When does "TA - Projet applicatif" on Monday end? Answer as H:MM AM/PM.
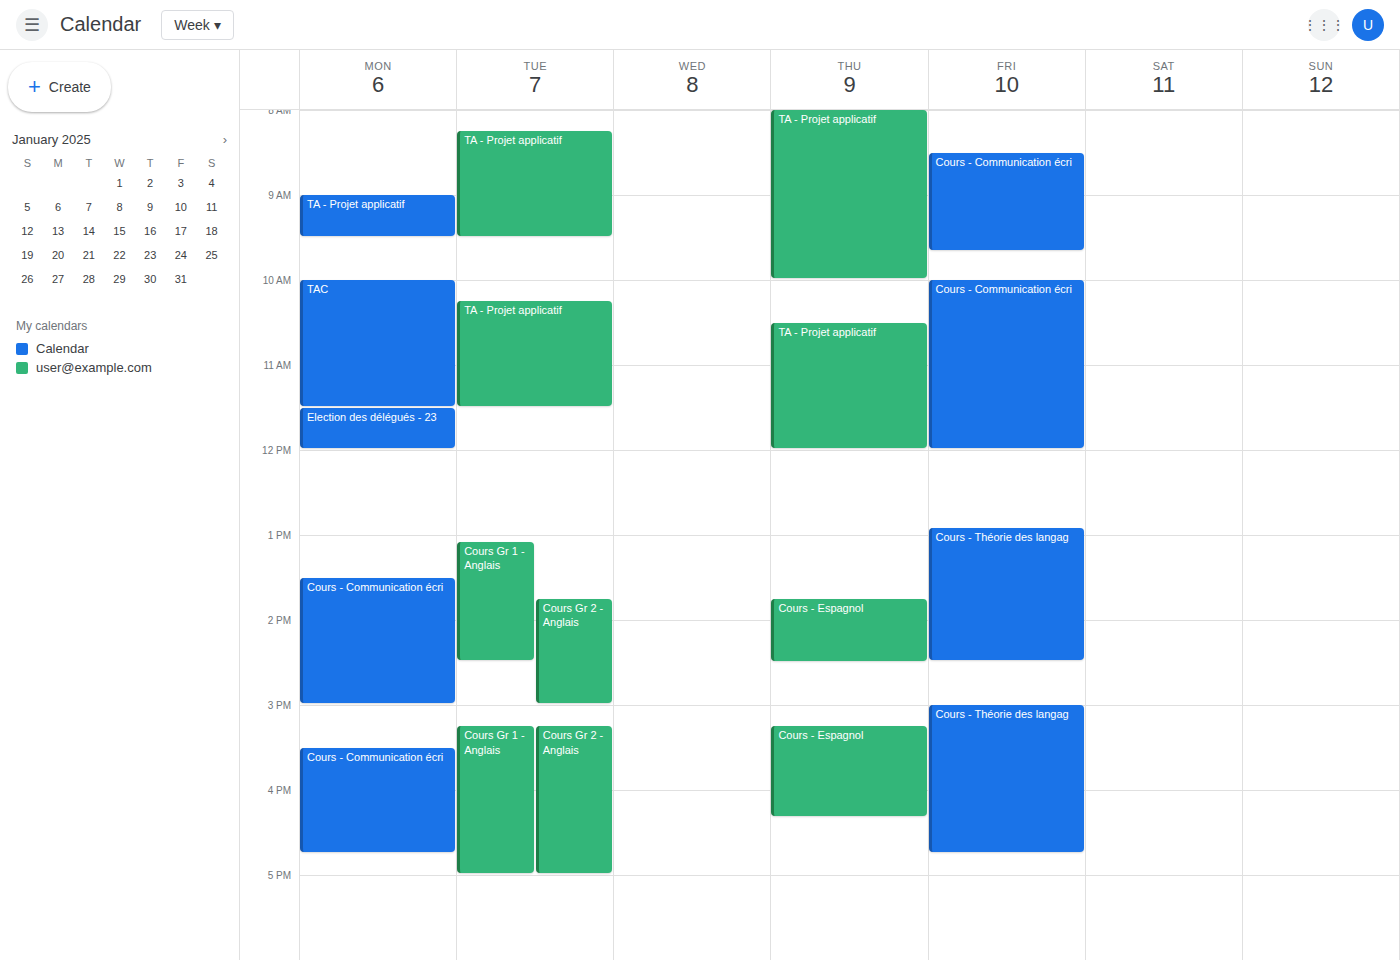
9:30 AM